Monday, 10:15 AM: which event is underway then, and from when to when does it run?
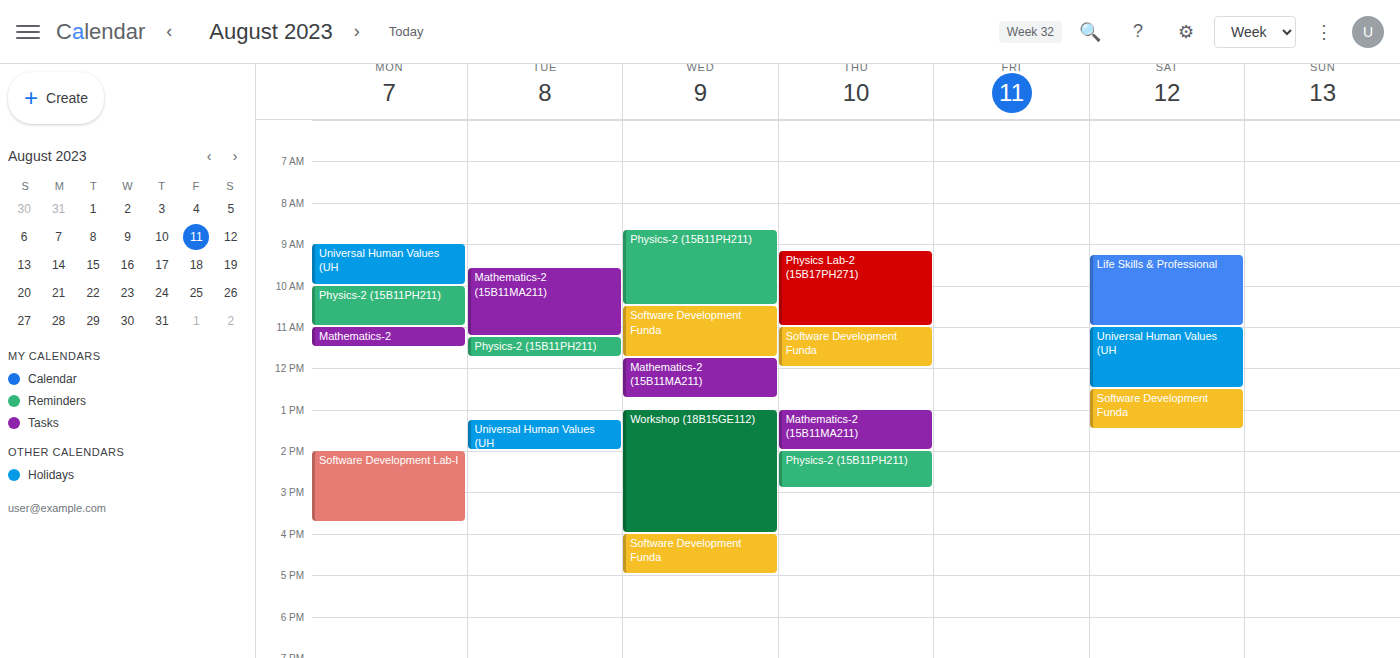
"Physics-2 (15B11PH211)", 10:00 AM to 11:00 AM